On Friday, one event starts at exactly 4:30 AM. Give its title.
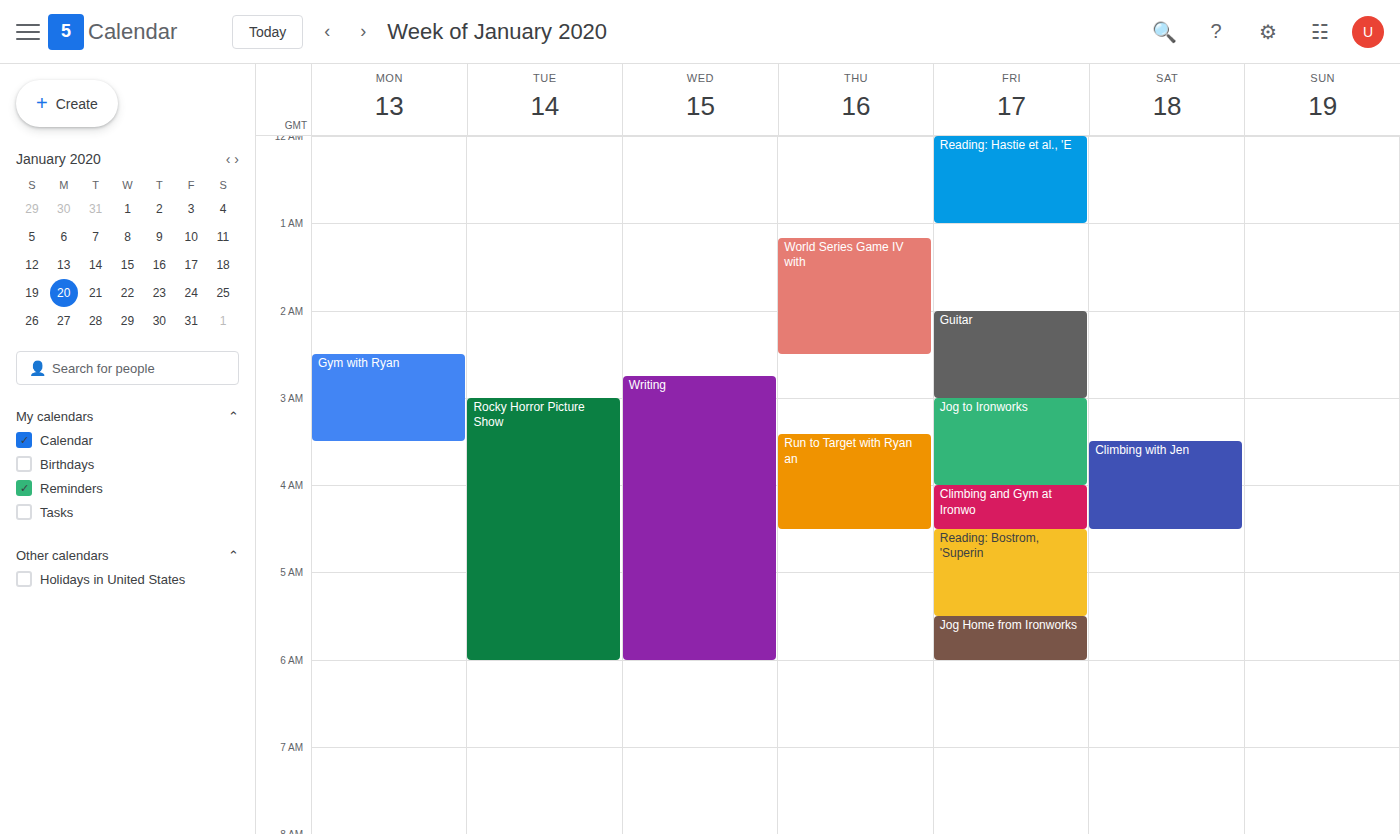
"Reading: Bostrom, 'Superin"